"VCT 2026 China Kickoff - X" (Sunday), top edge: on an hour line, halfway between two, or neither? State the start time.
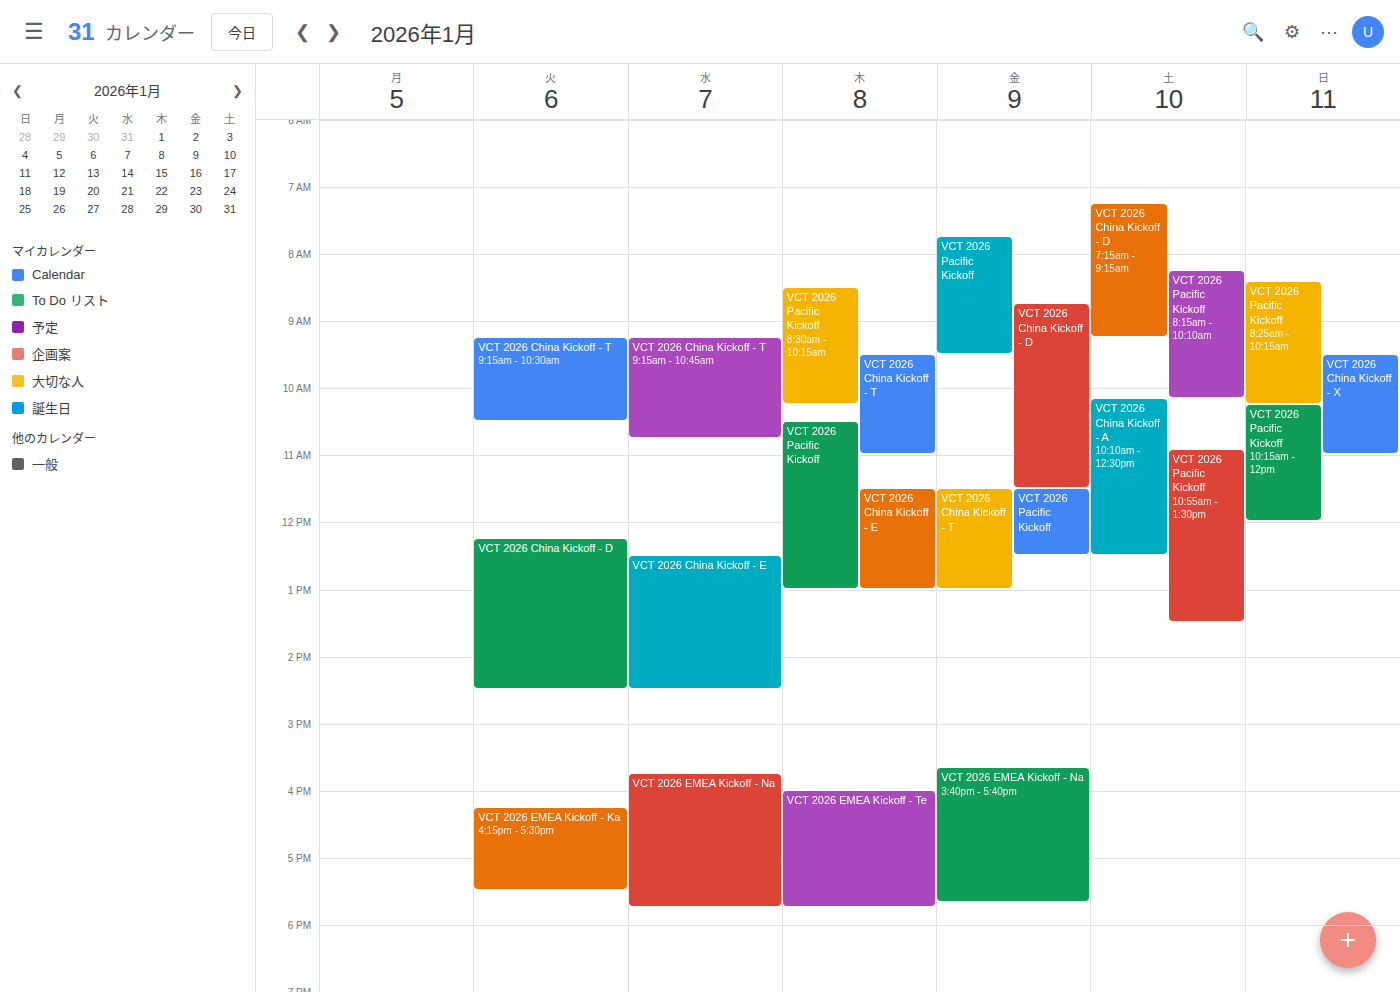
9:30 AM -- halfway between the 9 AM and 10 AM lines.